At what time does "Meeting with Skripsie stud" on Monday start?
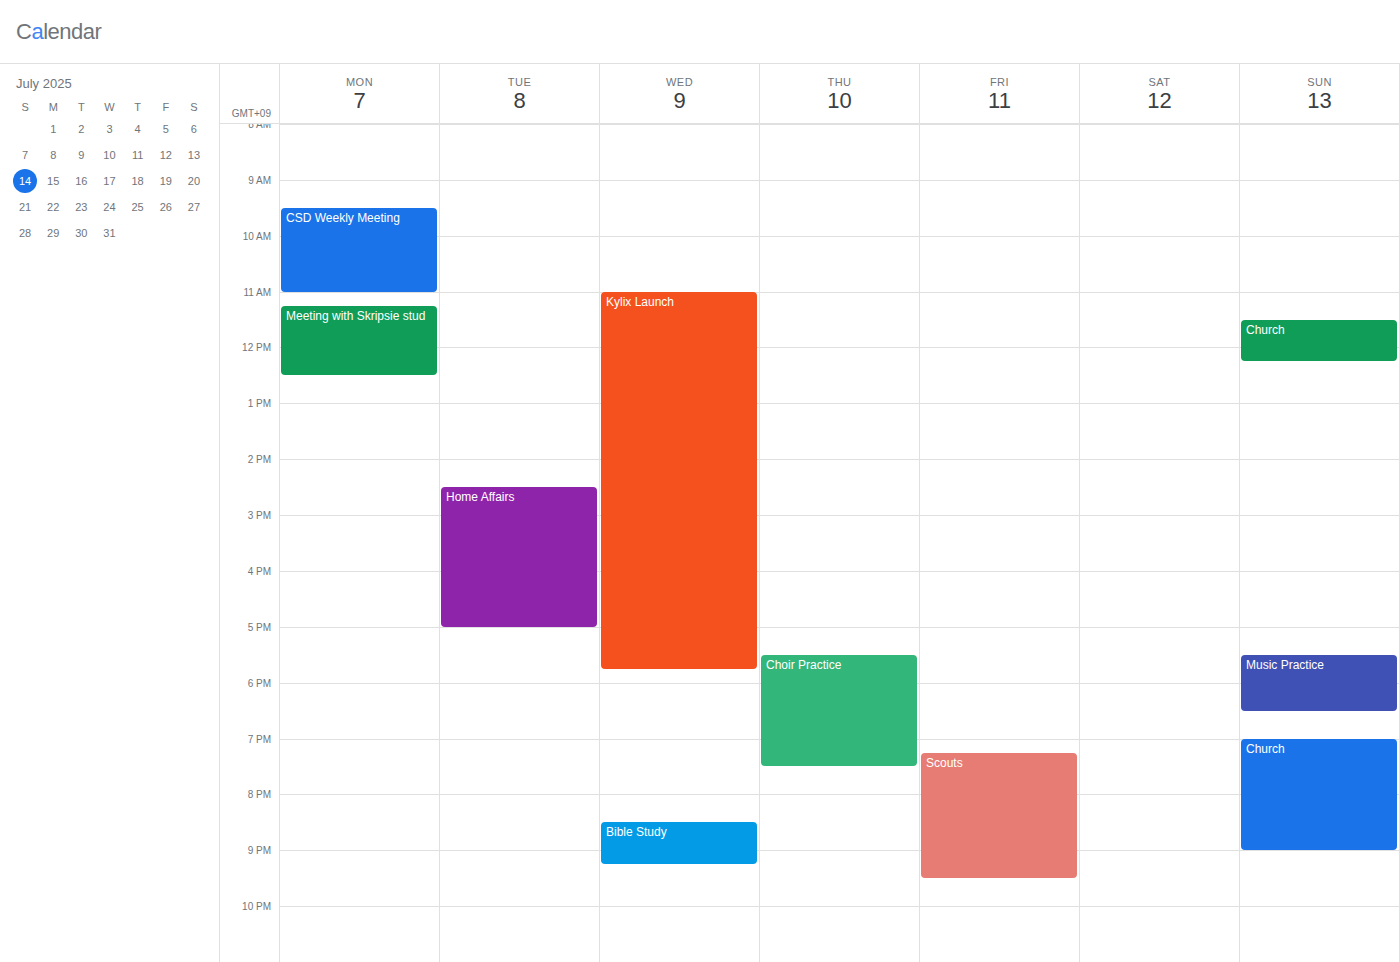
11:15 AM